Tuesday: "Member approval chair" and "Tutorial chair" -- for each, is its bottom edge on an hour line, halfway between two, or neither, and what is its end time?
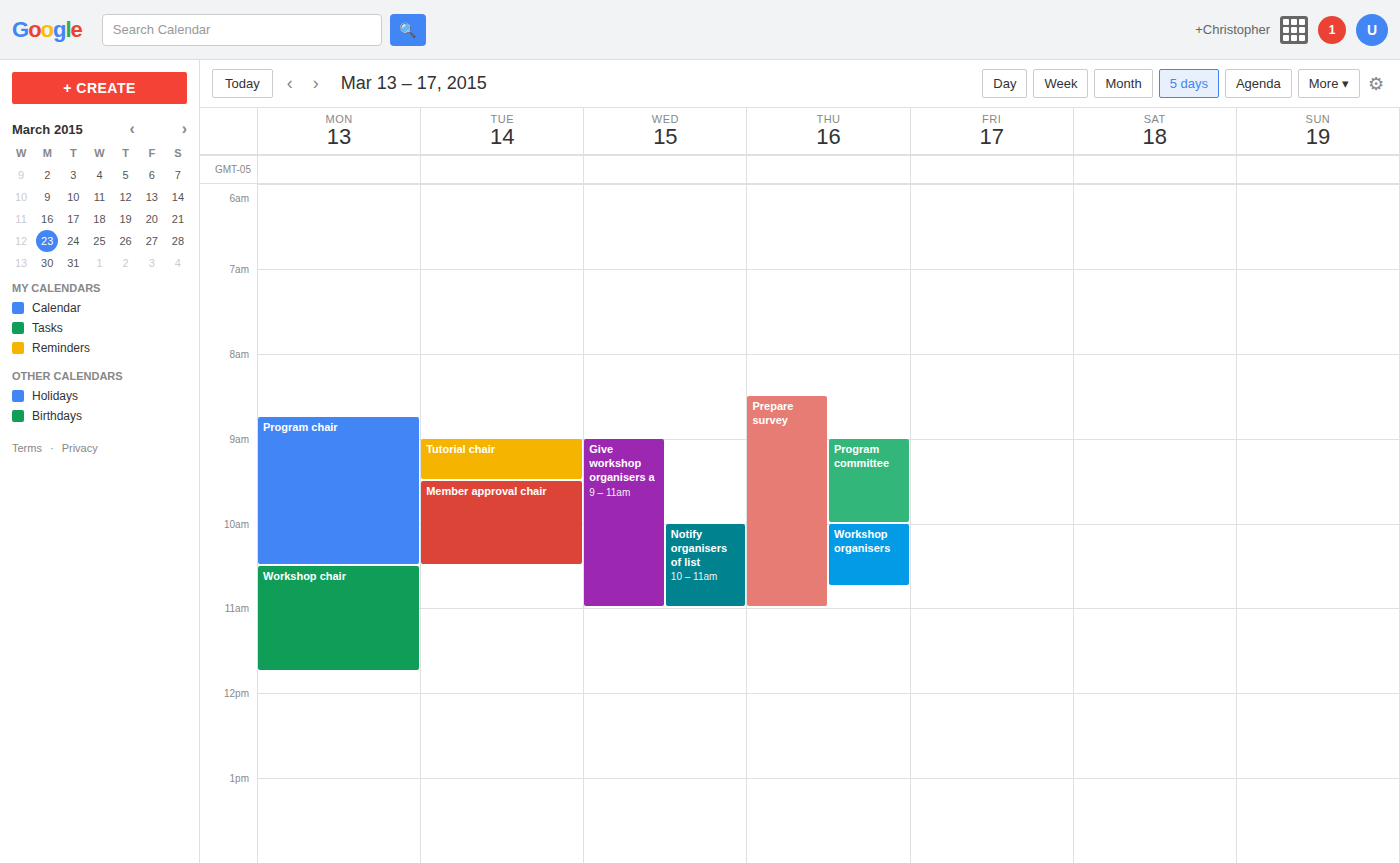
"Member approval chair": 10:30 AM, halfway between the 10 AM and 11 AM lines. "Tutorial chair": 9:30 AM, halfway between the 9 AM and 10 AM lines.